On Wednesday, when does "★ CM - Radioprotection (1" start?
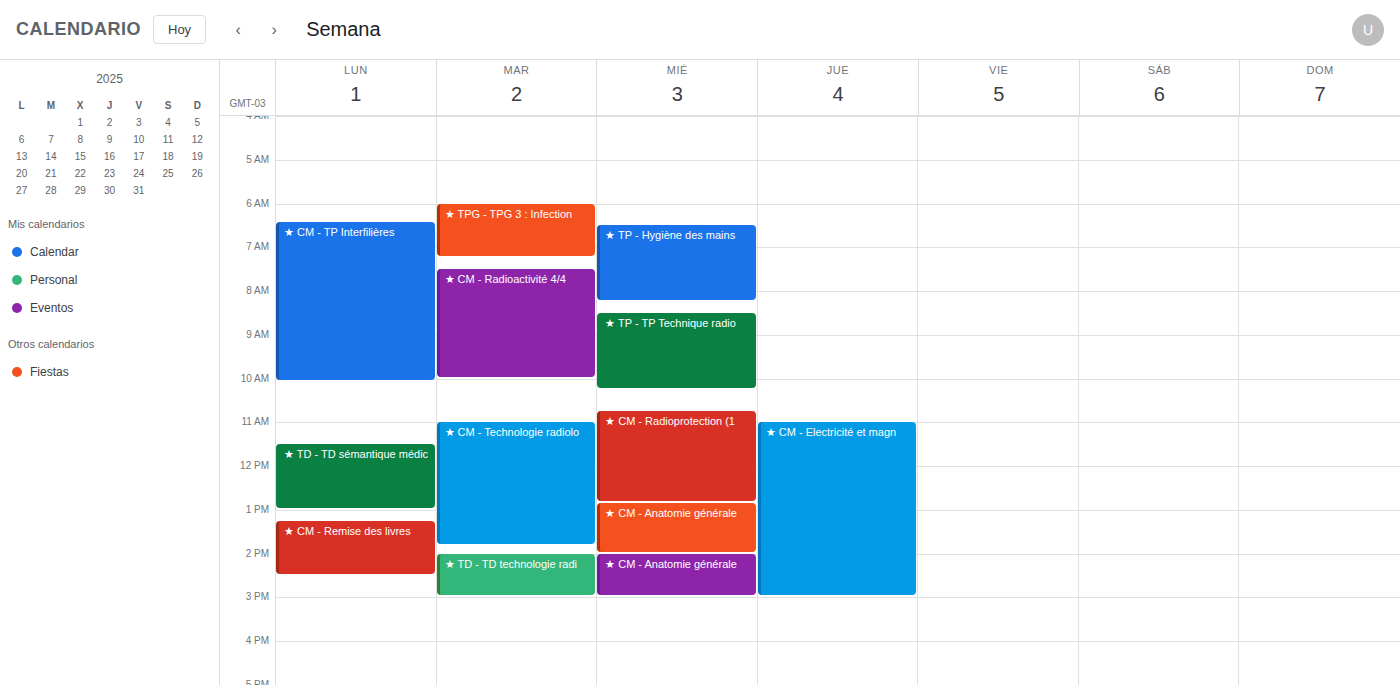
10:45 AM